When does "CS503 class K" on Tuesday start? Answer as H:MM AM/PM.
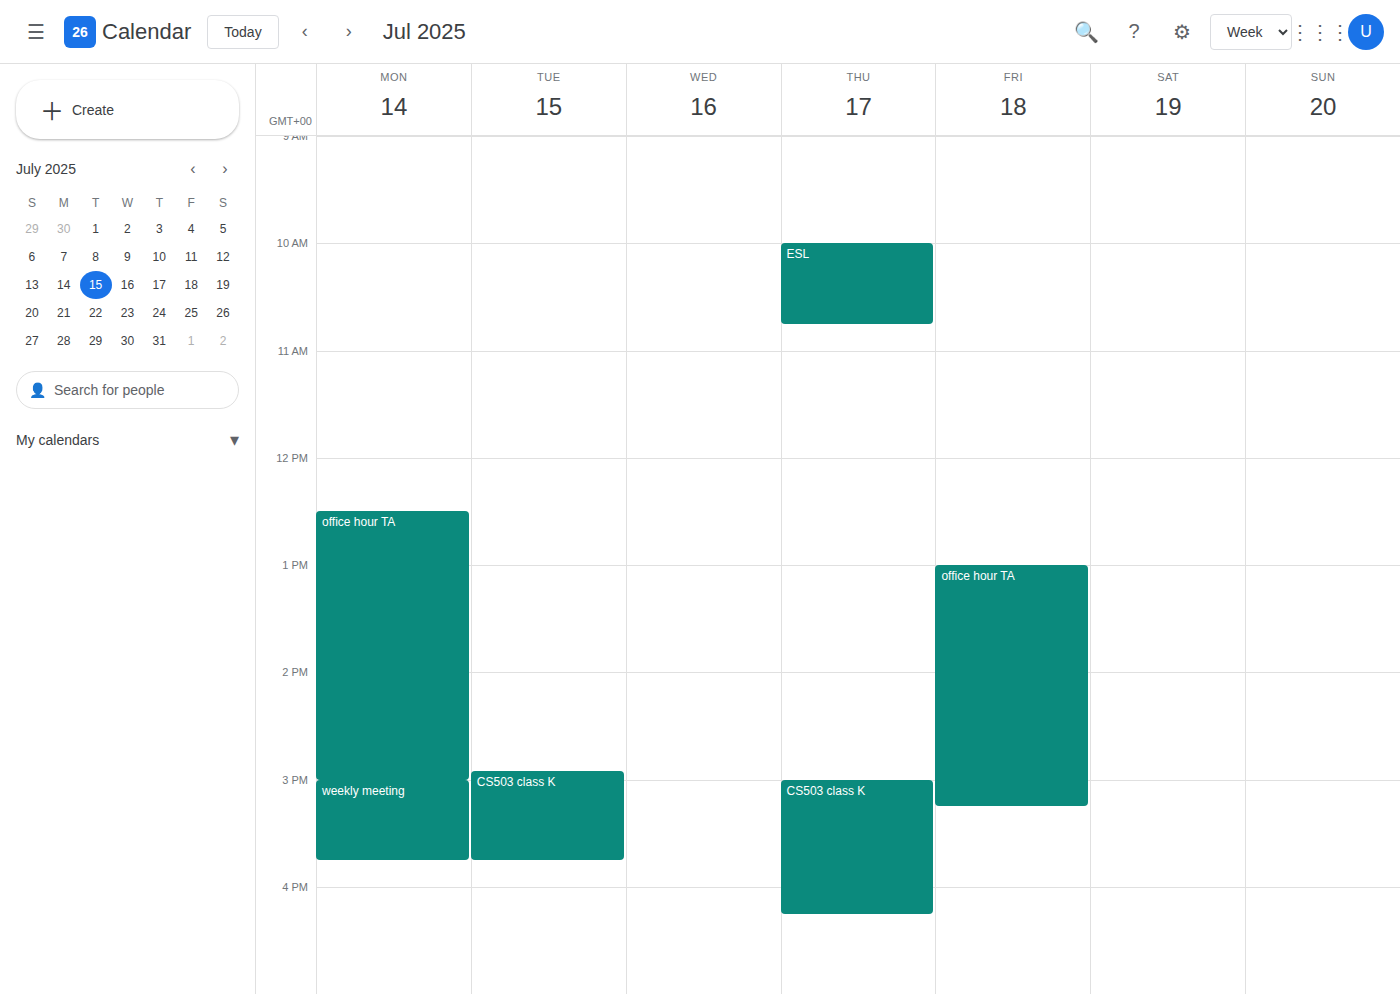
2:55 PM